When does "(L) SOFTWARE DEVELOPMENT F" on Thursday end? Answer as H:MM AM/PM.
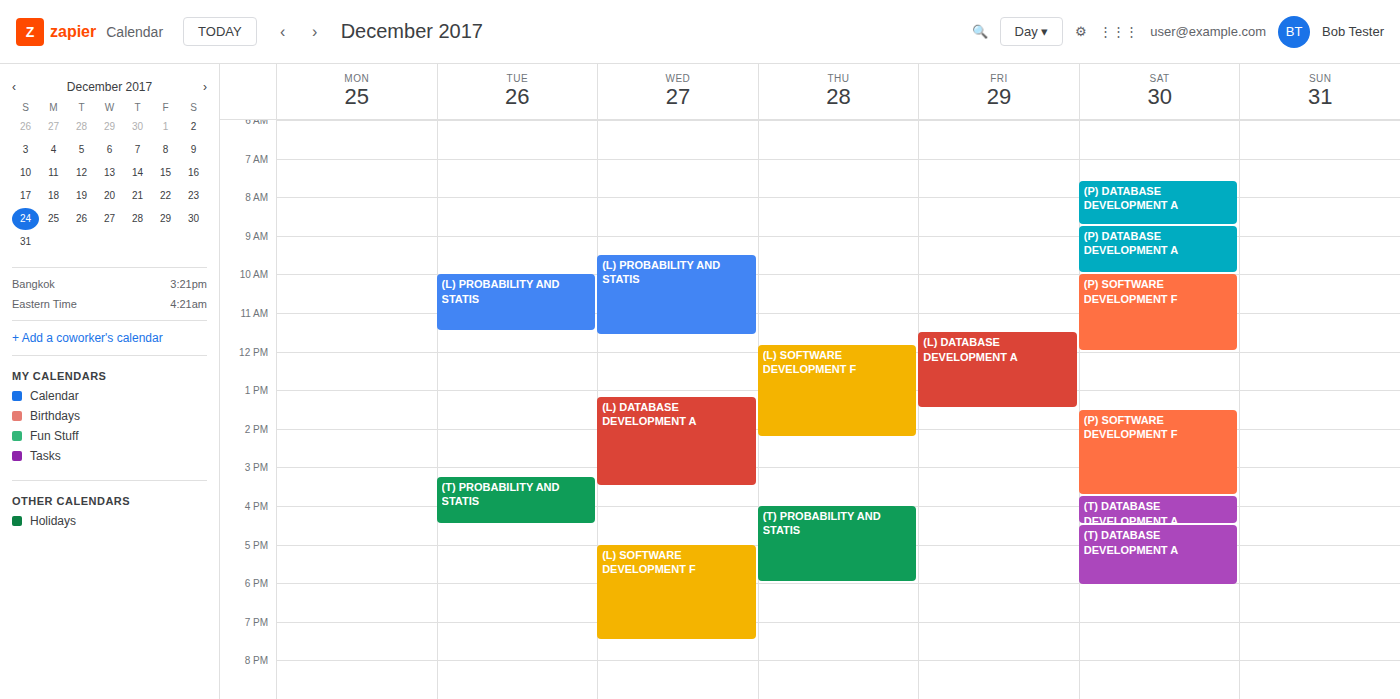
2:15 PM